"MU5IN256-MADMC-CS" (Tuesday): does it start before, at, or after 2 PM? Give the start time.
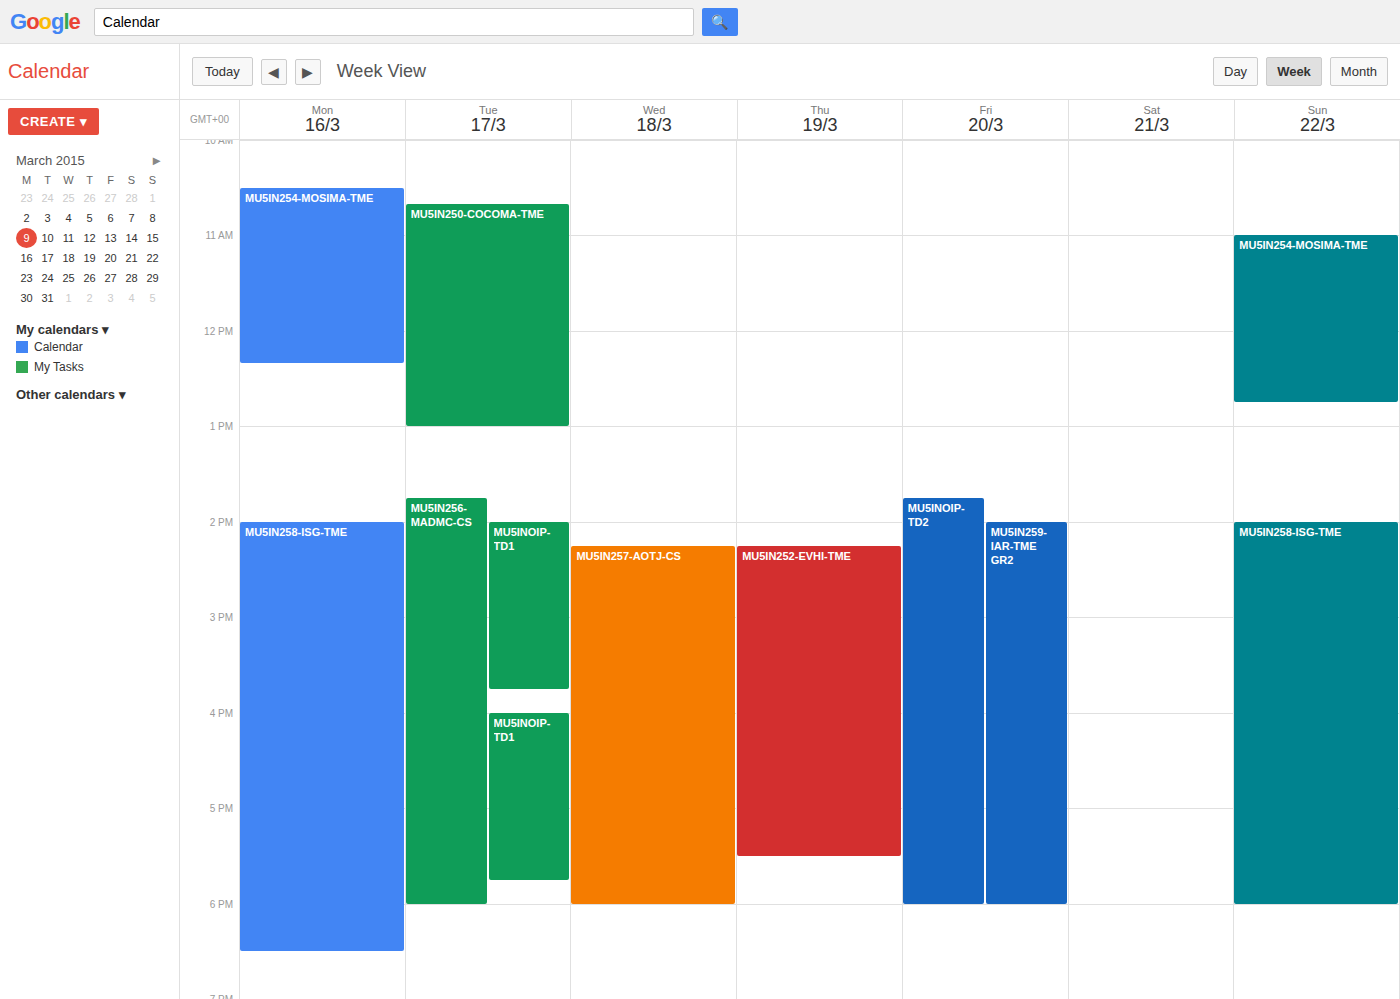
1:45 PM -- before 2 PM, 15 minutes above the 2 PM line.